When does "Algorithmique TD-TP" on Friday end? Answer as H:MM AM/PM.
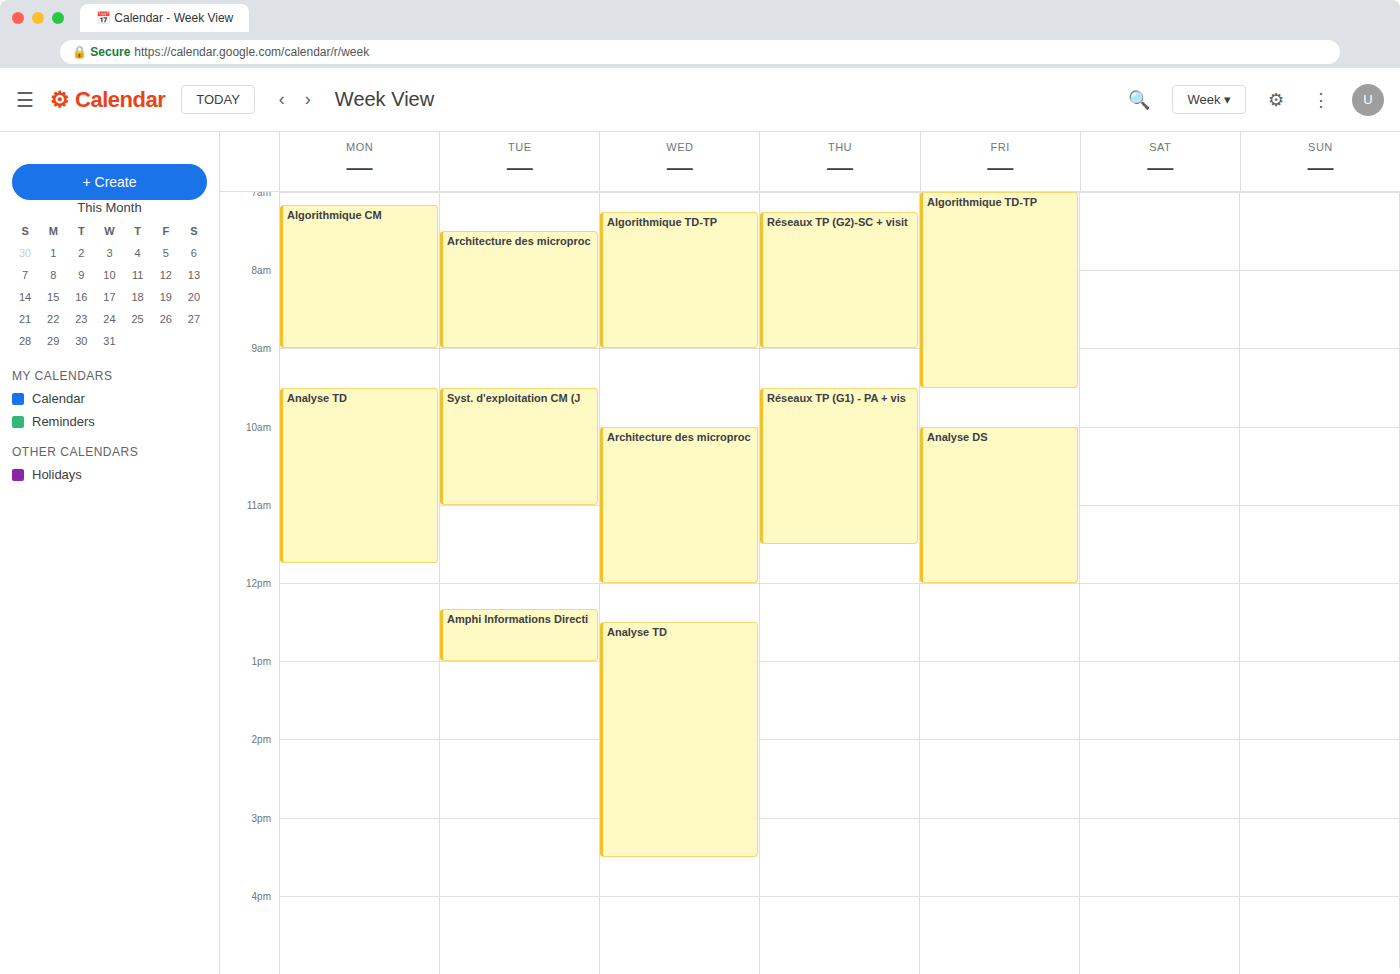
9:30 AM